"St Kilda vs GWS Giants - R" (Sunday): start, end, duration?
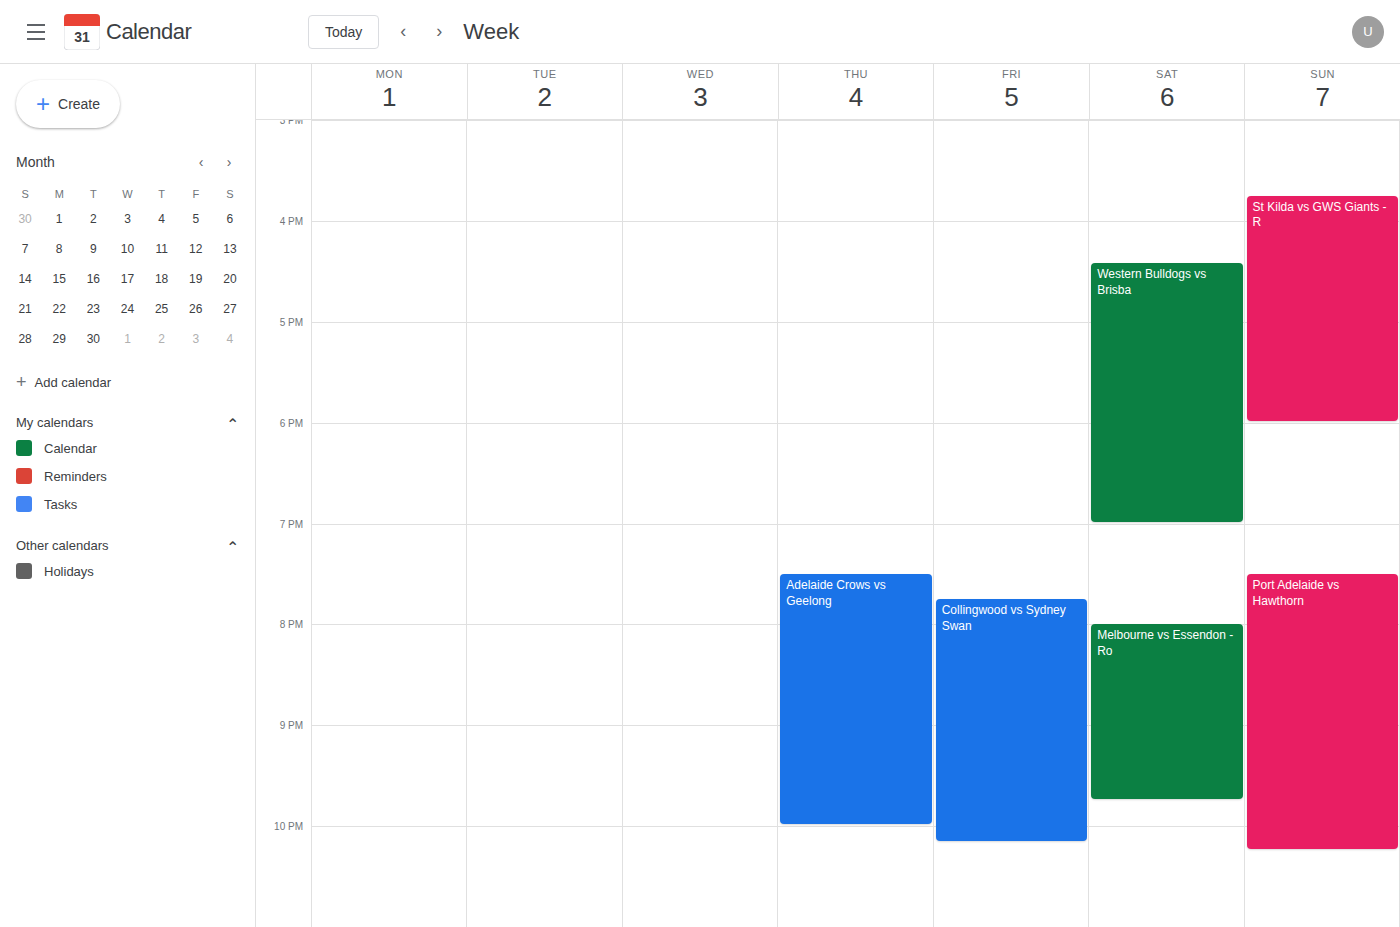
3:45 PM to 6:00 PM, 2 hours 15 minutes